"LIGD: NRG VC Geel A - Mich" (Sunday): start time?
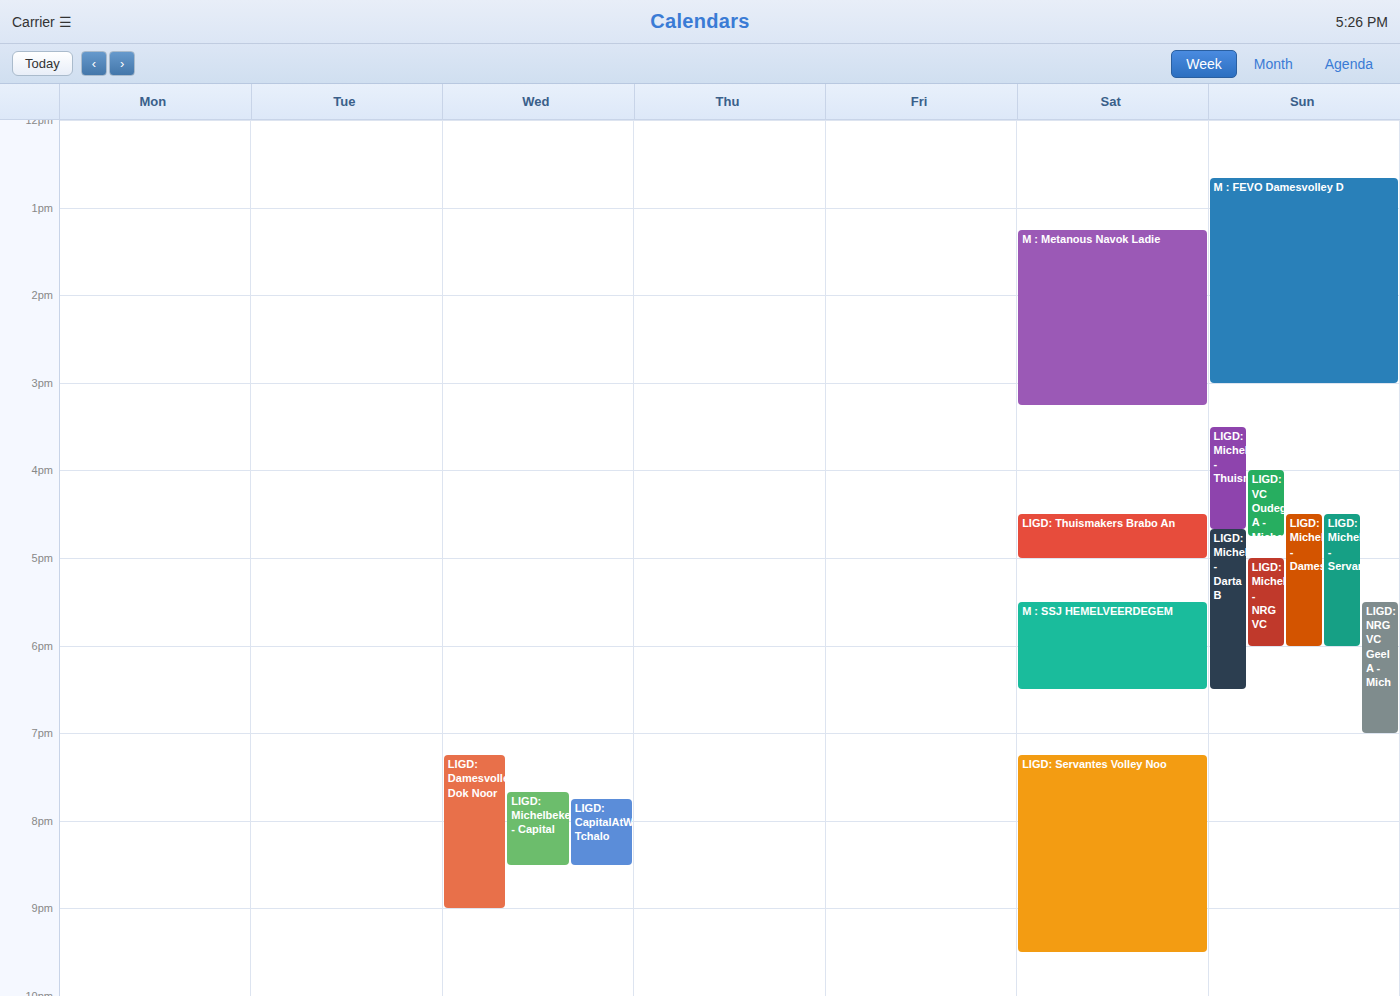
5:30 PM